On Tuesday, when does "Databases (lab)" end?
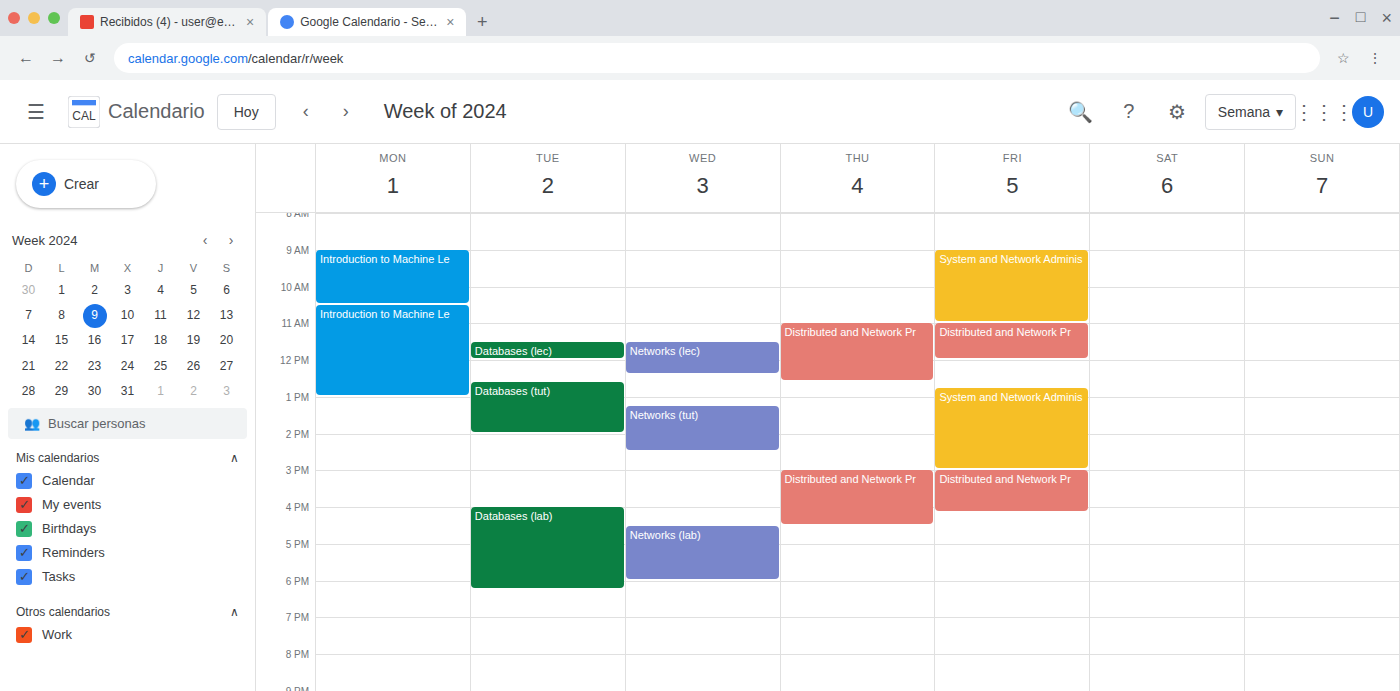
6:15 PM